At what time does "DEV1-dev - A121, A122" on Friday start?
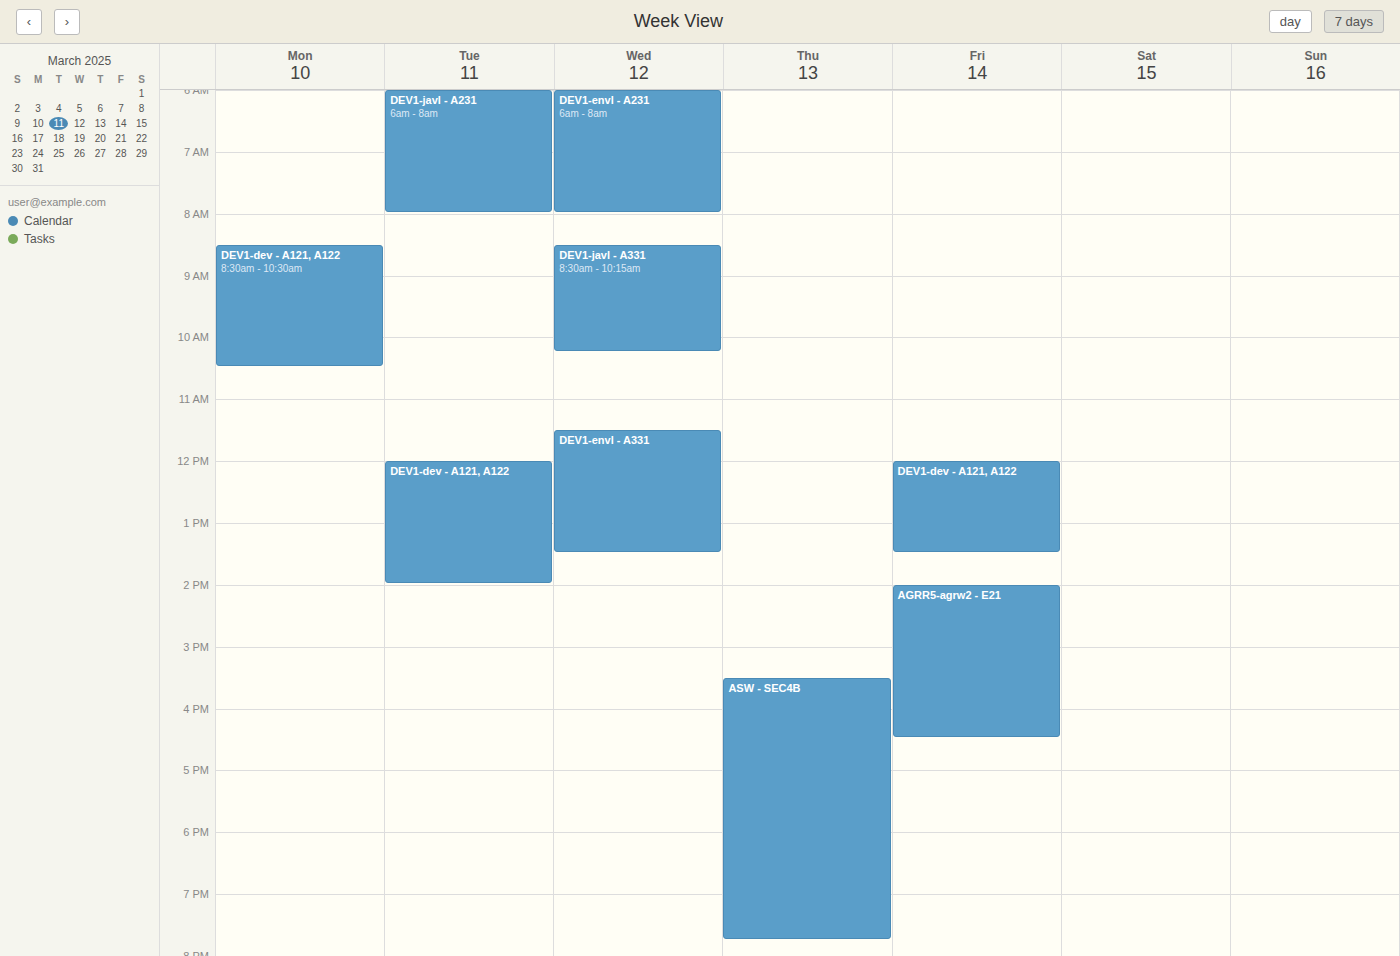
12:00 PM